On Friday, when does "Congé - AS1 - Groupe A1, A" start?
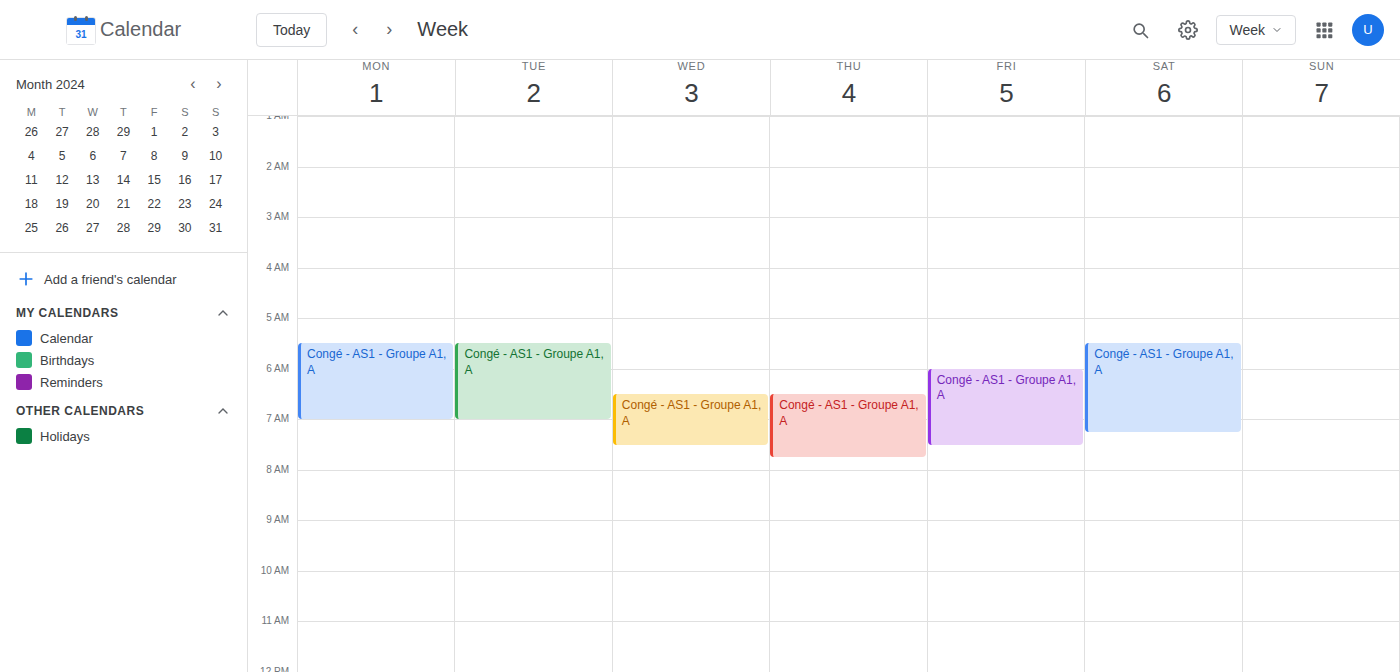
6:00 AM